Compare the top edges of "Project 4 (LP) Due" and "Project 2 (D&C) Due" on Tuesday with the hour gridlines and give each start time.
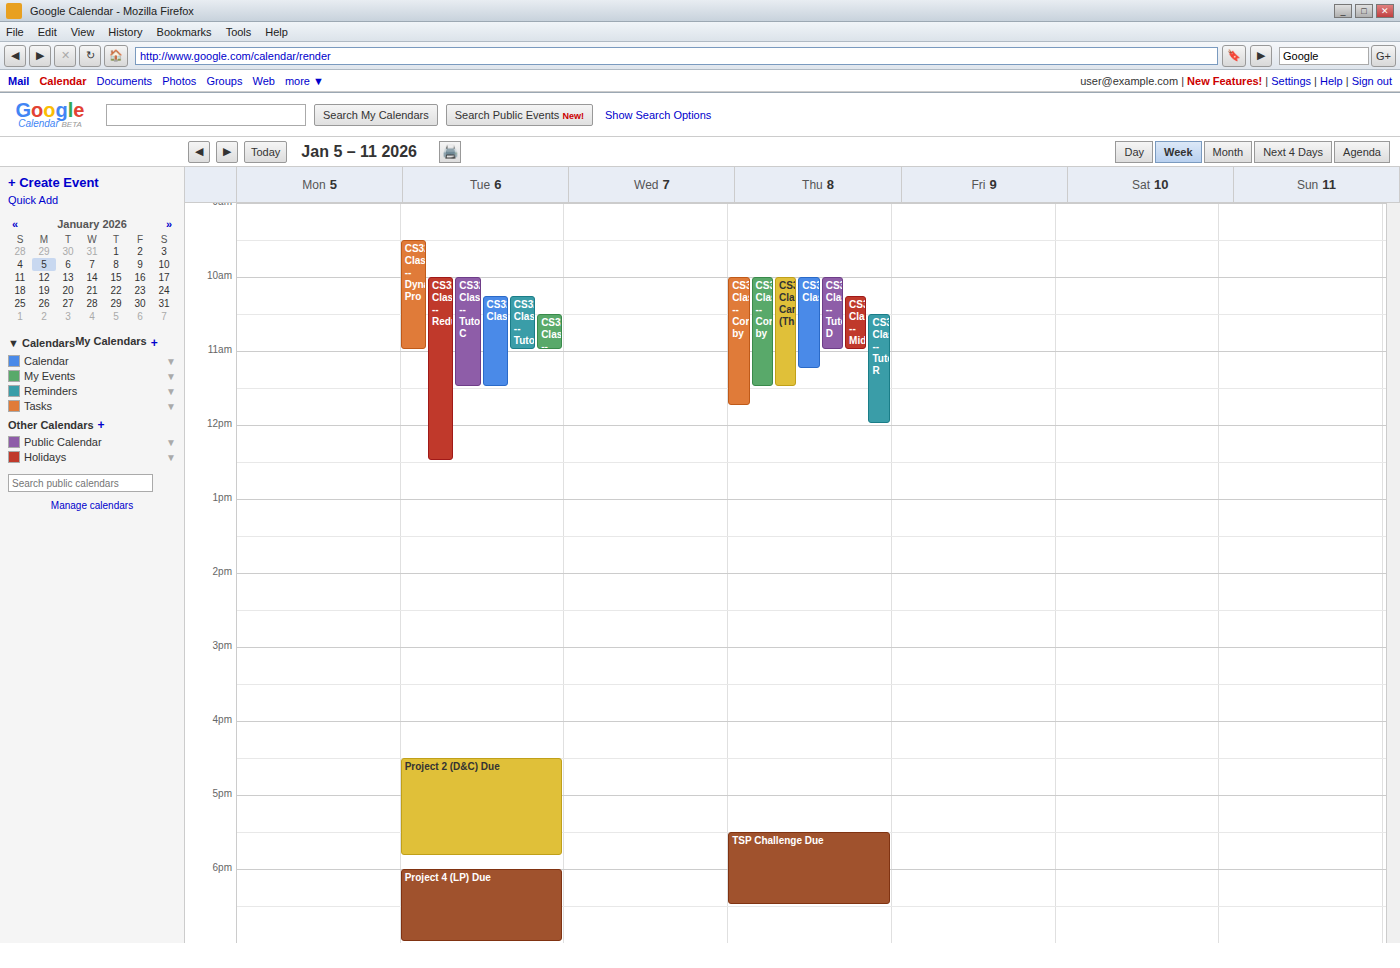
"Project 4 (LP) Due": 6:00 PM, exactly on the 6 PM line. "Project 2 (D&C) Due": 4:30 PM, halfway between the 4 PM and 5 PM lines.